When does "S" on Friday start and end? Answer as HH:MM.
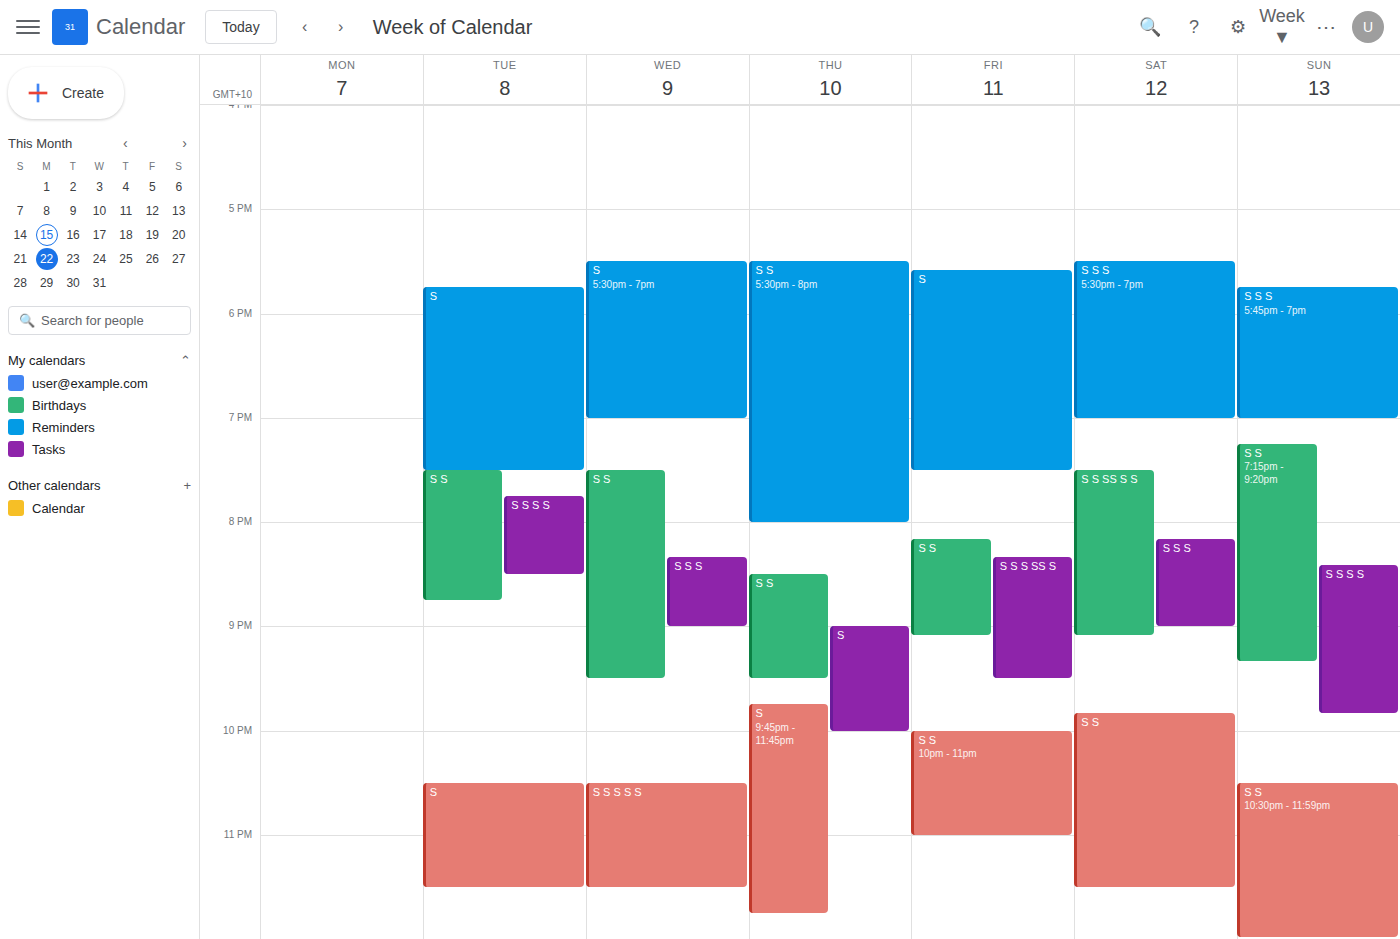
17:35 to 19:30